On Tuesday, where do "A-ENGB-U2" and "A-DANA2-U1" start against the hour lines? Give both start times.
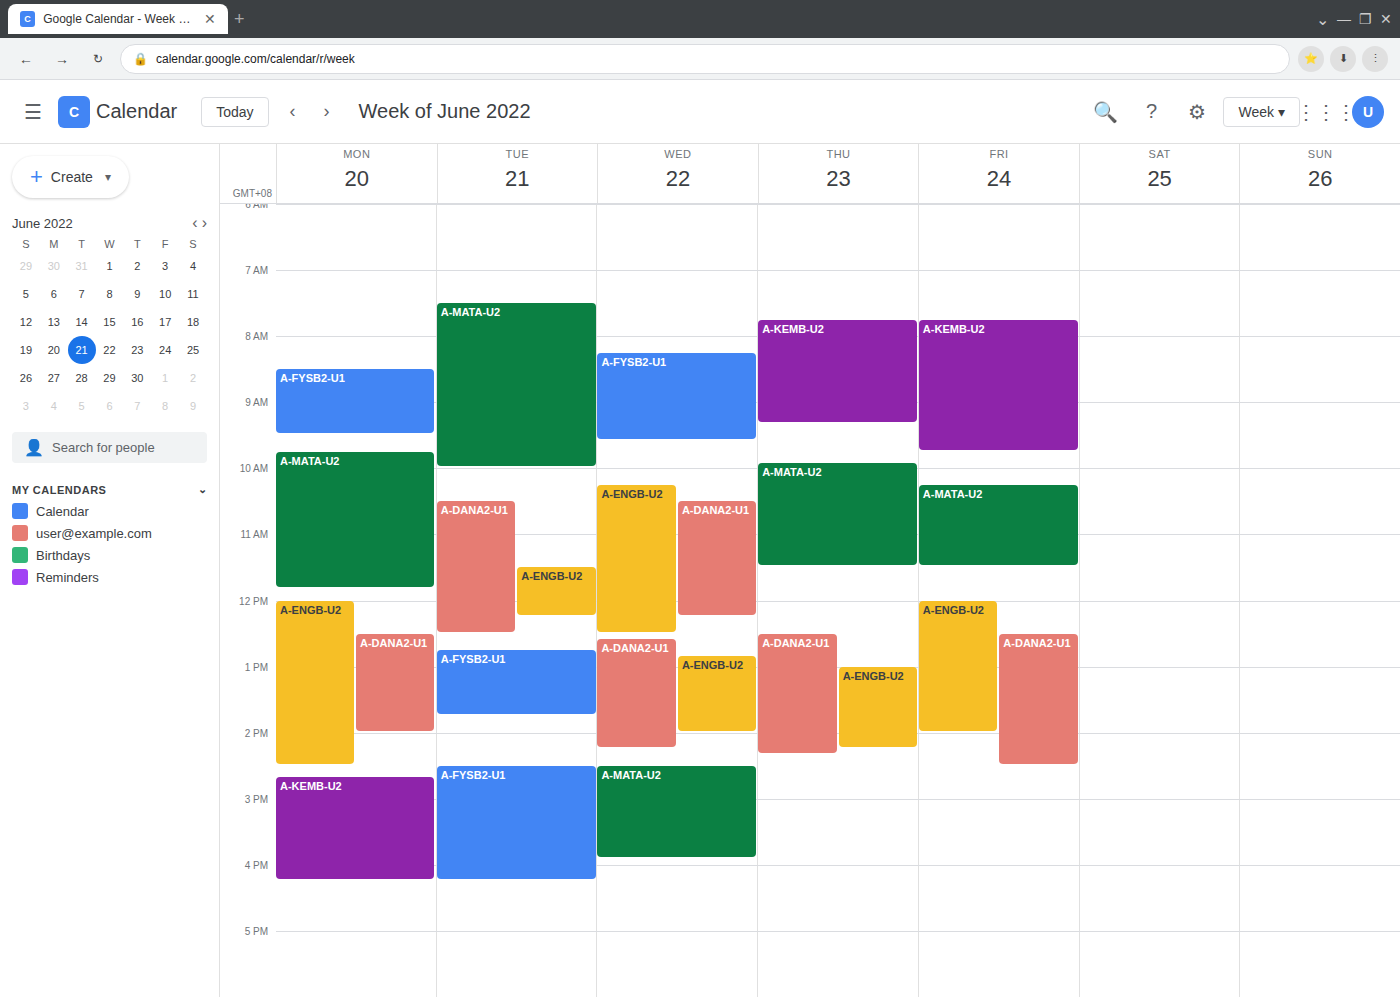
"A-ENGB-U2": 11:30 AM, halfway between the 11 AM and 12 PM lines. "A-DANA2-U1": 10:30 AM, halfway between the 10 AM and 11 AM lines.